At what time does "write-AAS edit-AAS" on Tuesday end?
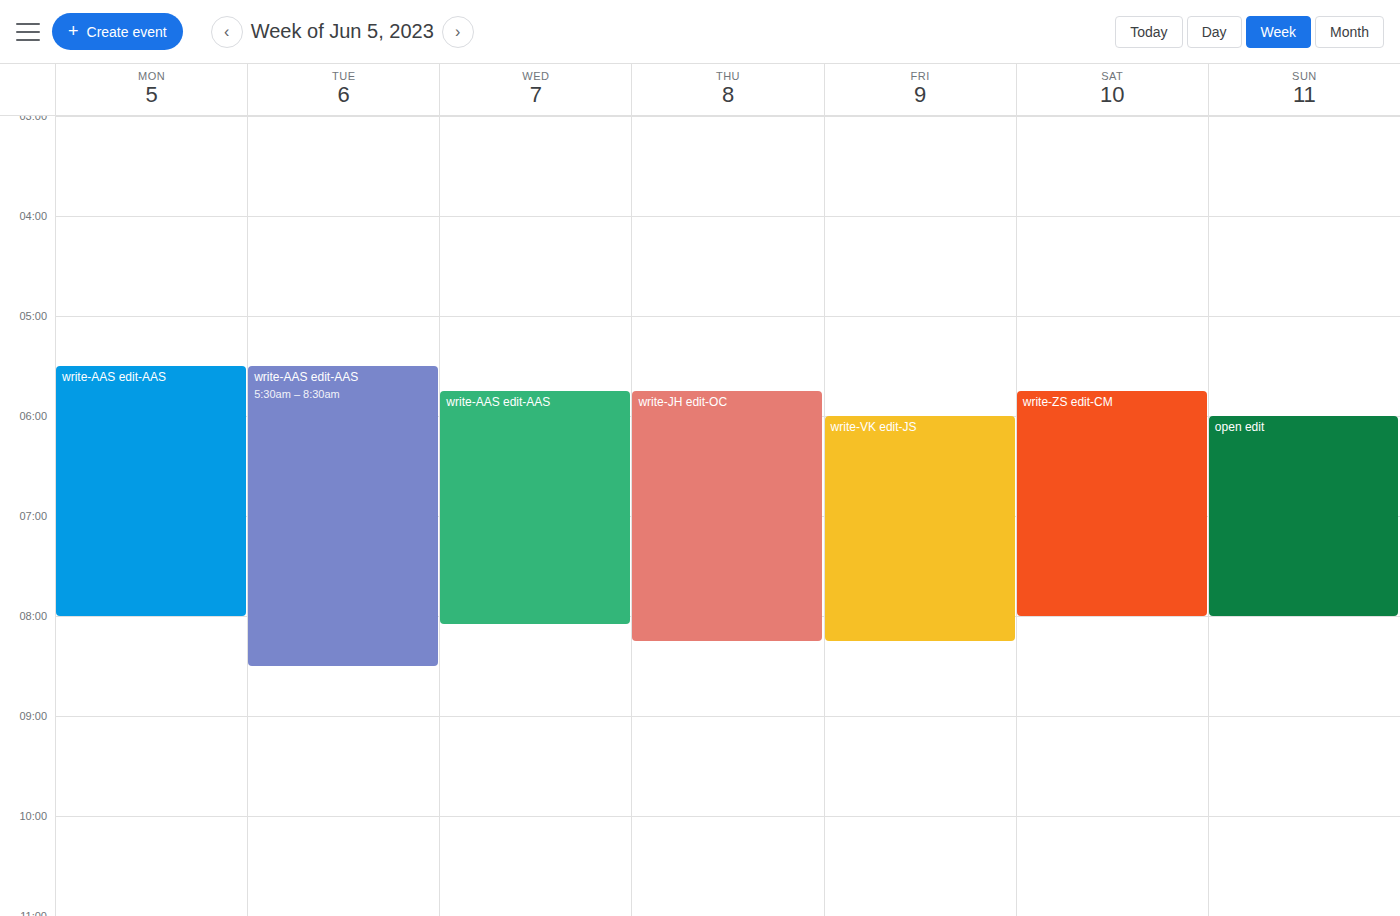
8:30 AM